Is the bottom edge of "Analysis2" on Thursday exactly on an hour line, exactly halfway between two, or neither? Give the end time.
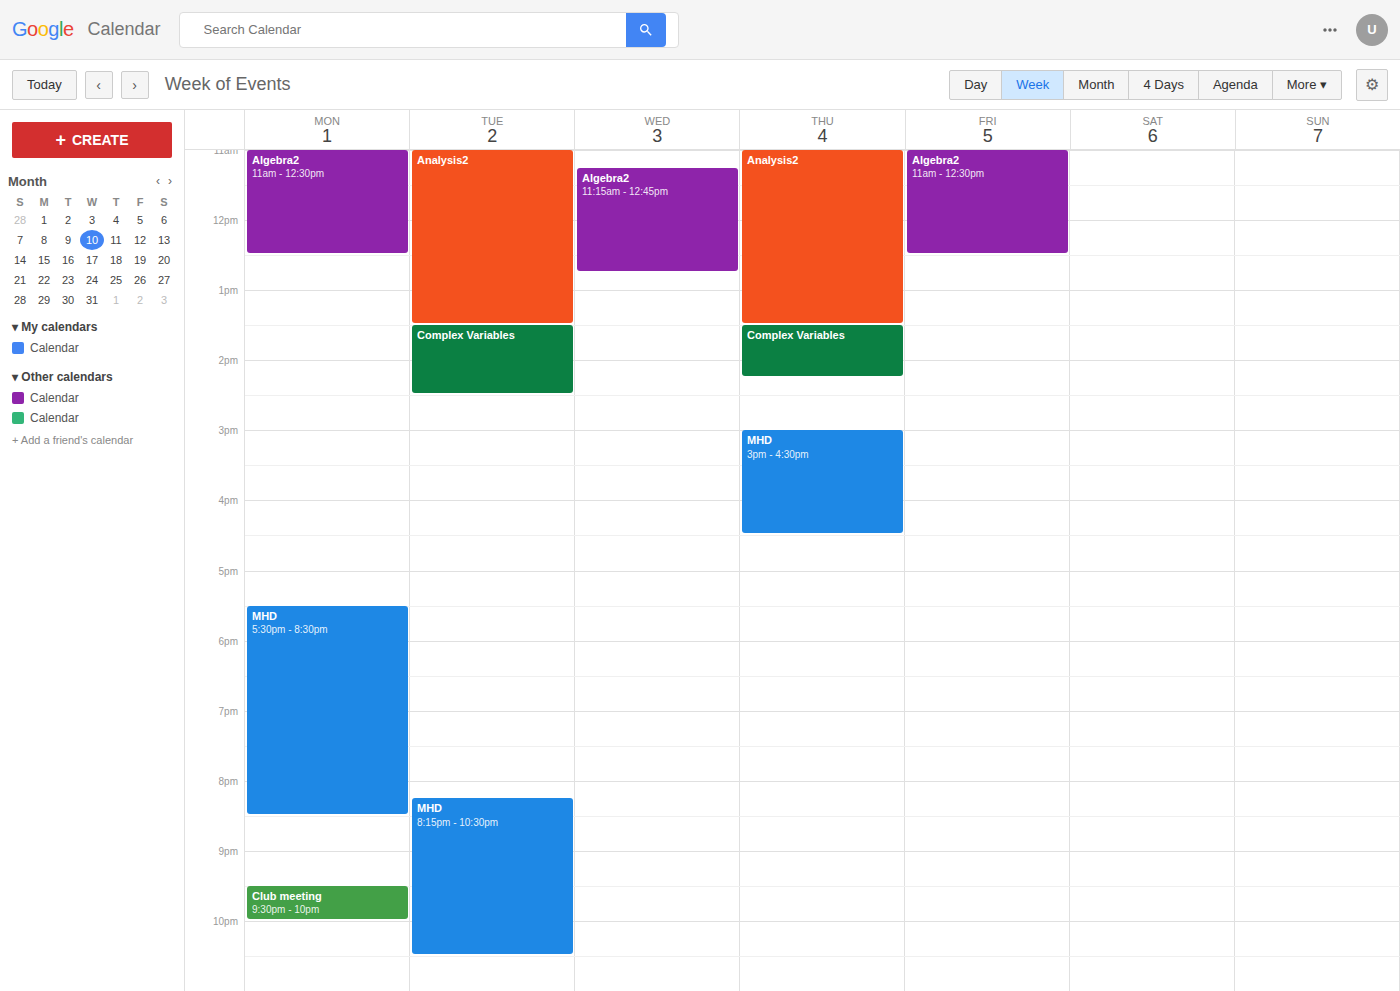
1:30 PM -- halfway between the 1 PM and 2 PM lines.